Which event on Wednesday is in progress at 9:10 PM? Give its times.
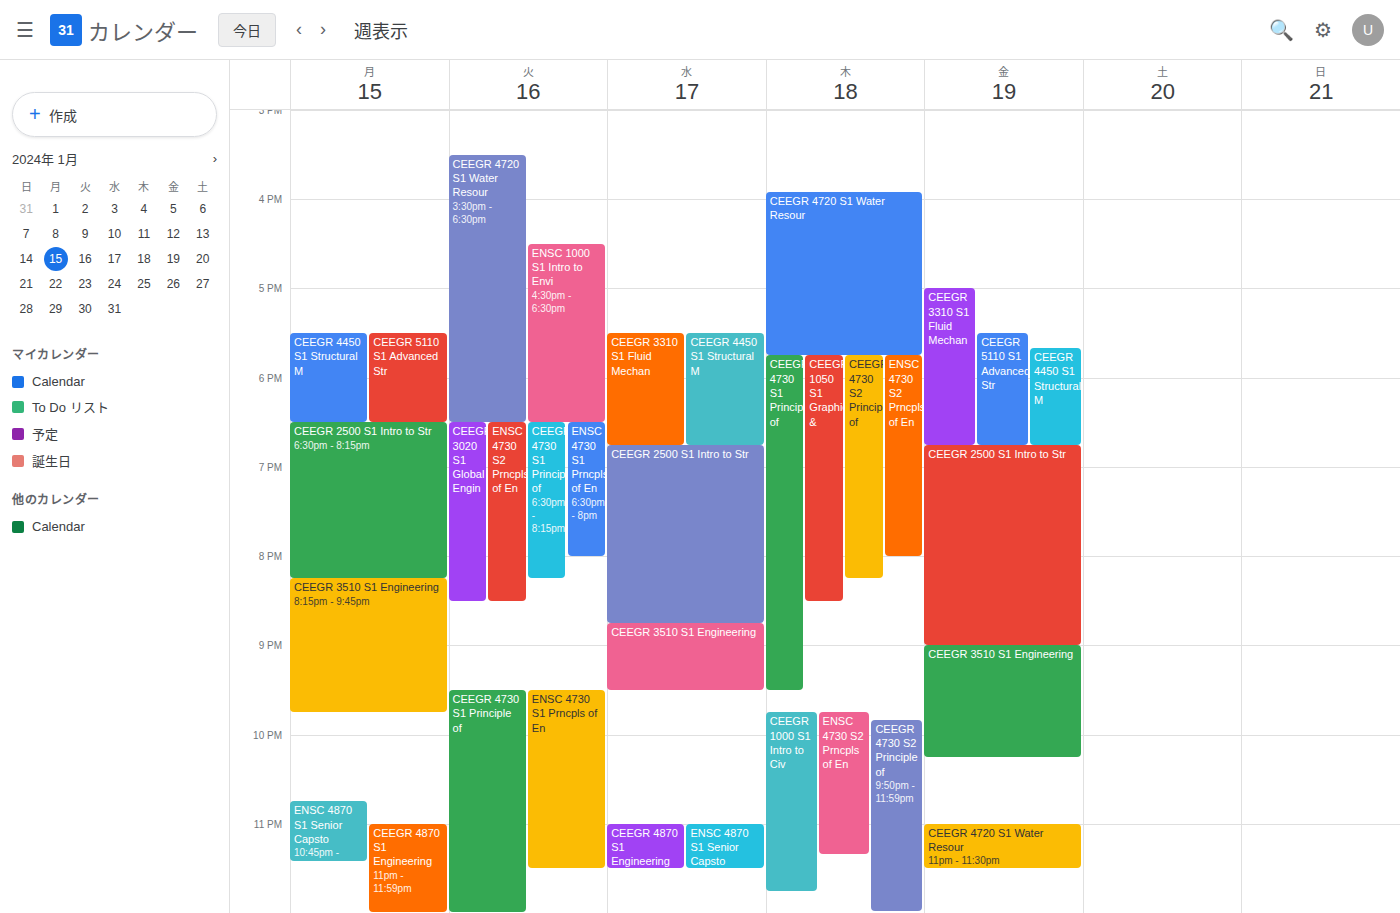
"CEEGR 3510 S1 Engineering", 8:45 PM to 9:30 PM